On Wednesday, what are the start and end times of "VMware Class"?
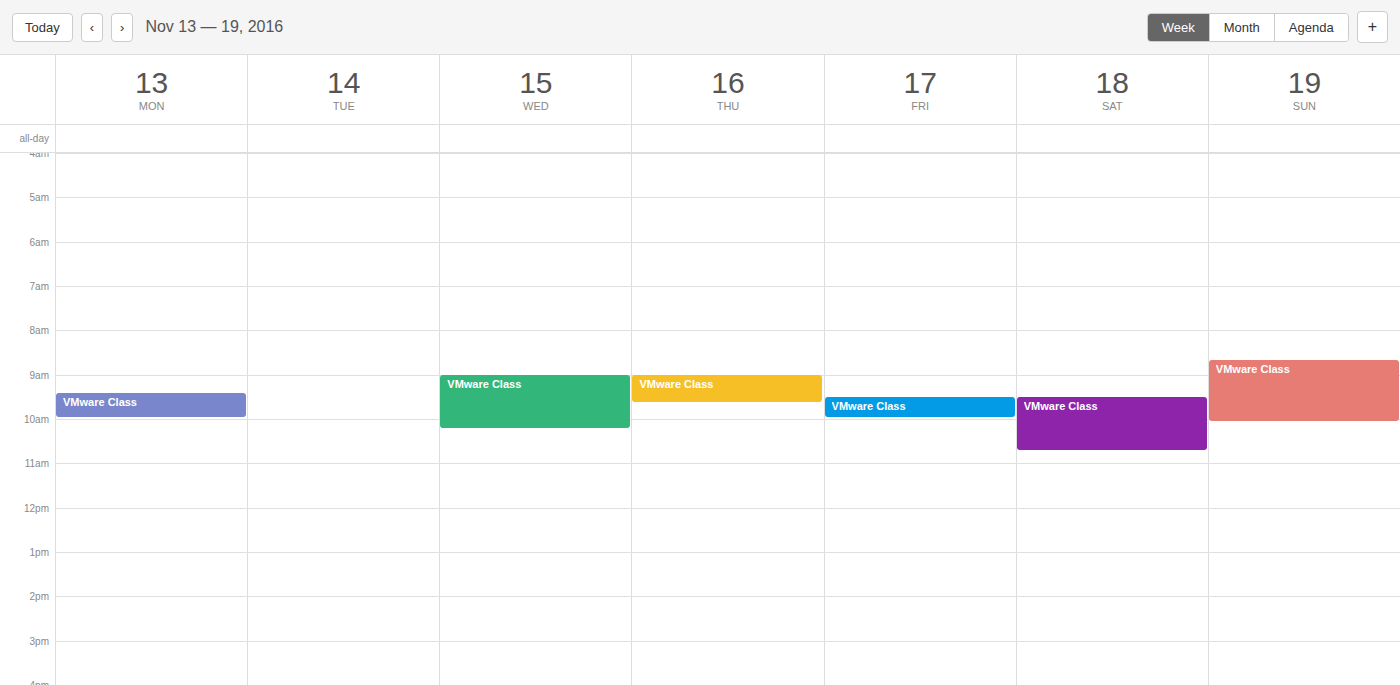
09:00 to 10:15